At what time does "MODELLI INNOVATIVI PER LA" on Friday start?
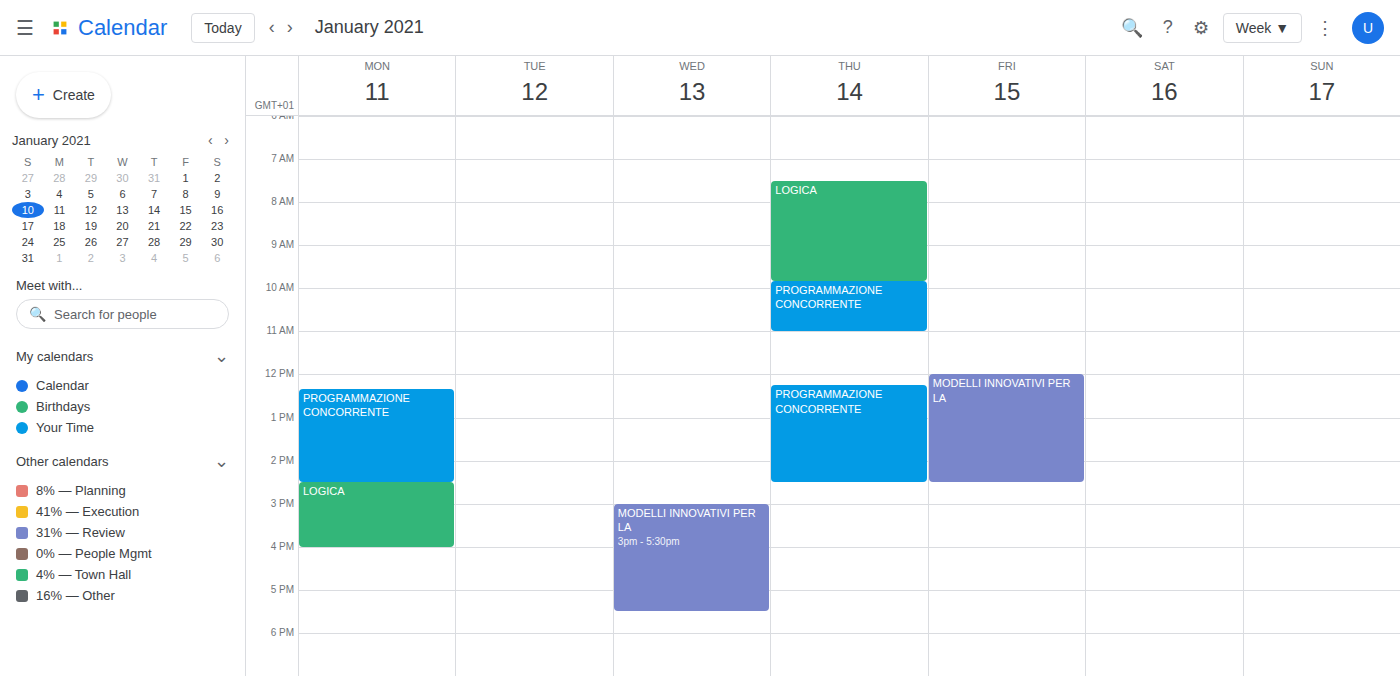
12:00 PM